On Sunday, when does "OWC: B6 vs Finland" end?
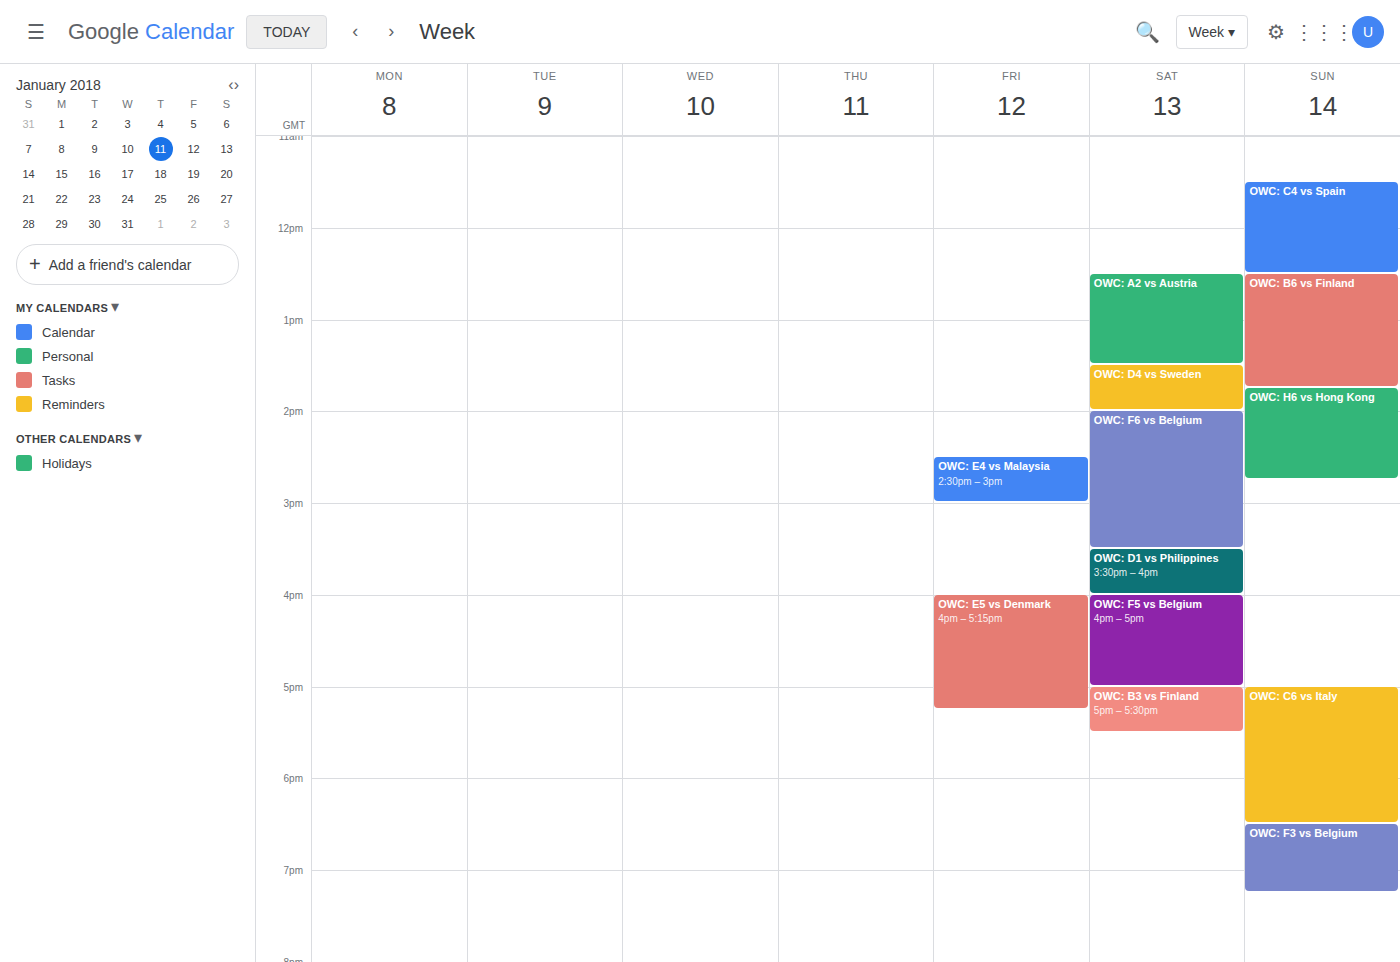
1:45 PM